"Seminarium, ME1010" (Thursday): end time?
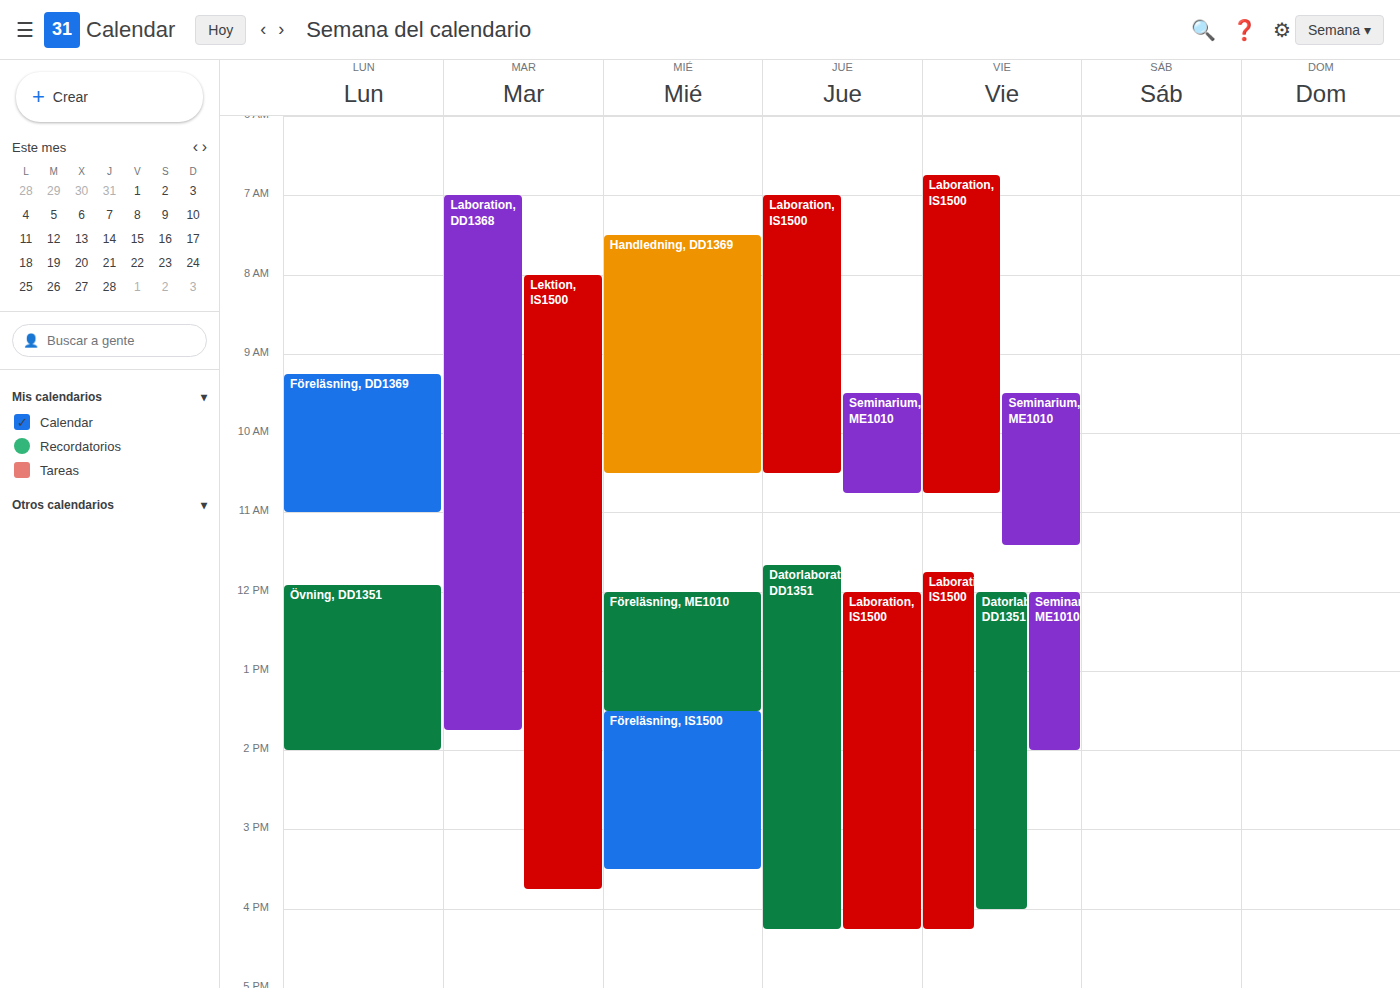
10:45 AM